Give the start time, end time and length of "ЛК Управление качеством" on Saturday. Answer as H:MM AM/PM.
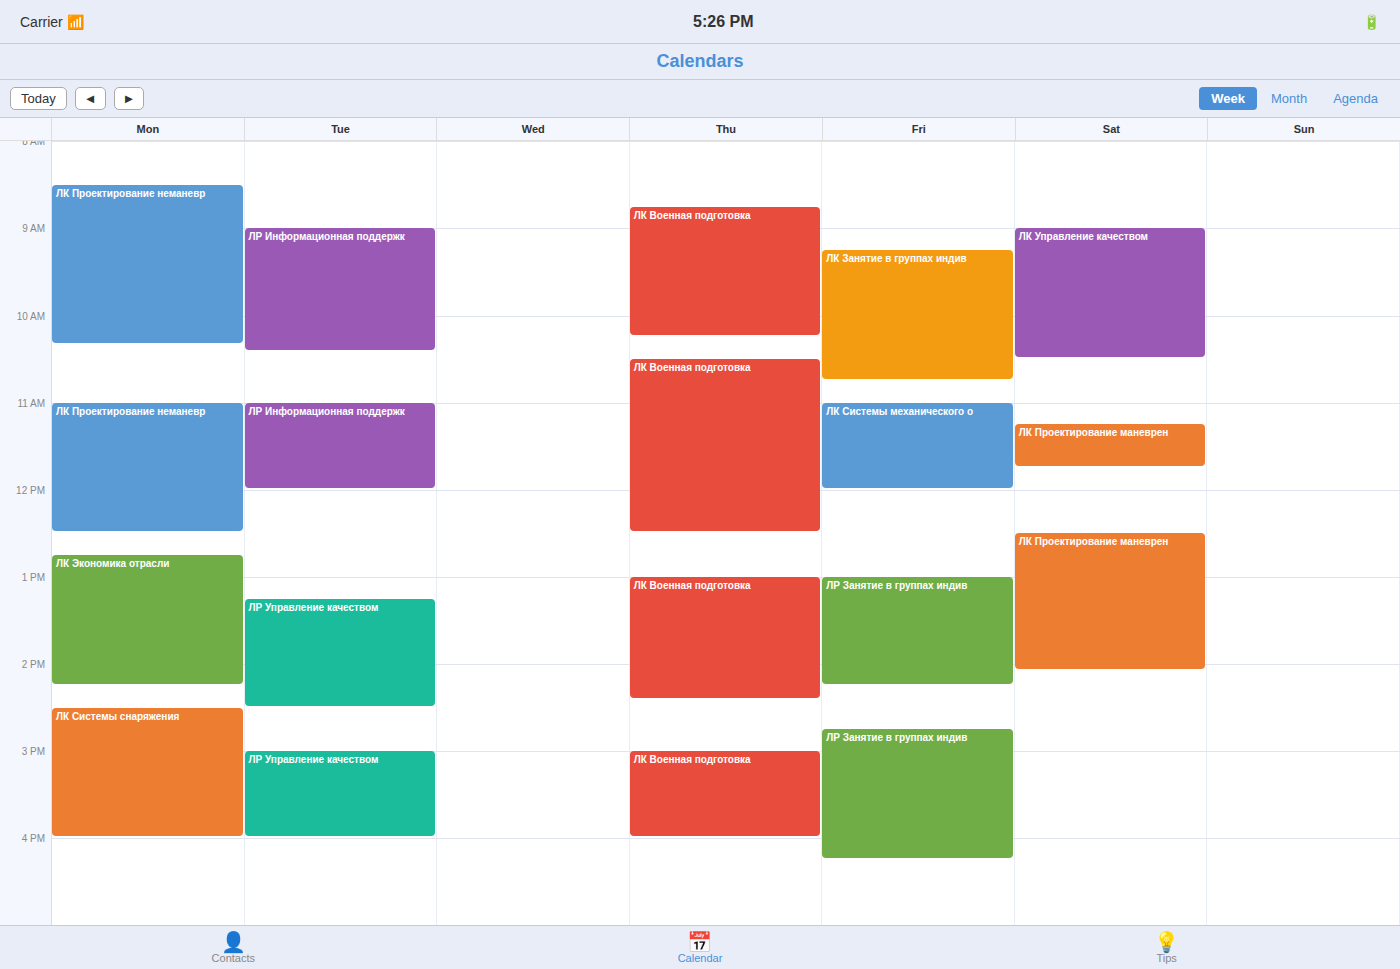
9:00 AM to 10:30 AM, 1 hour 30 minutes